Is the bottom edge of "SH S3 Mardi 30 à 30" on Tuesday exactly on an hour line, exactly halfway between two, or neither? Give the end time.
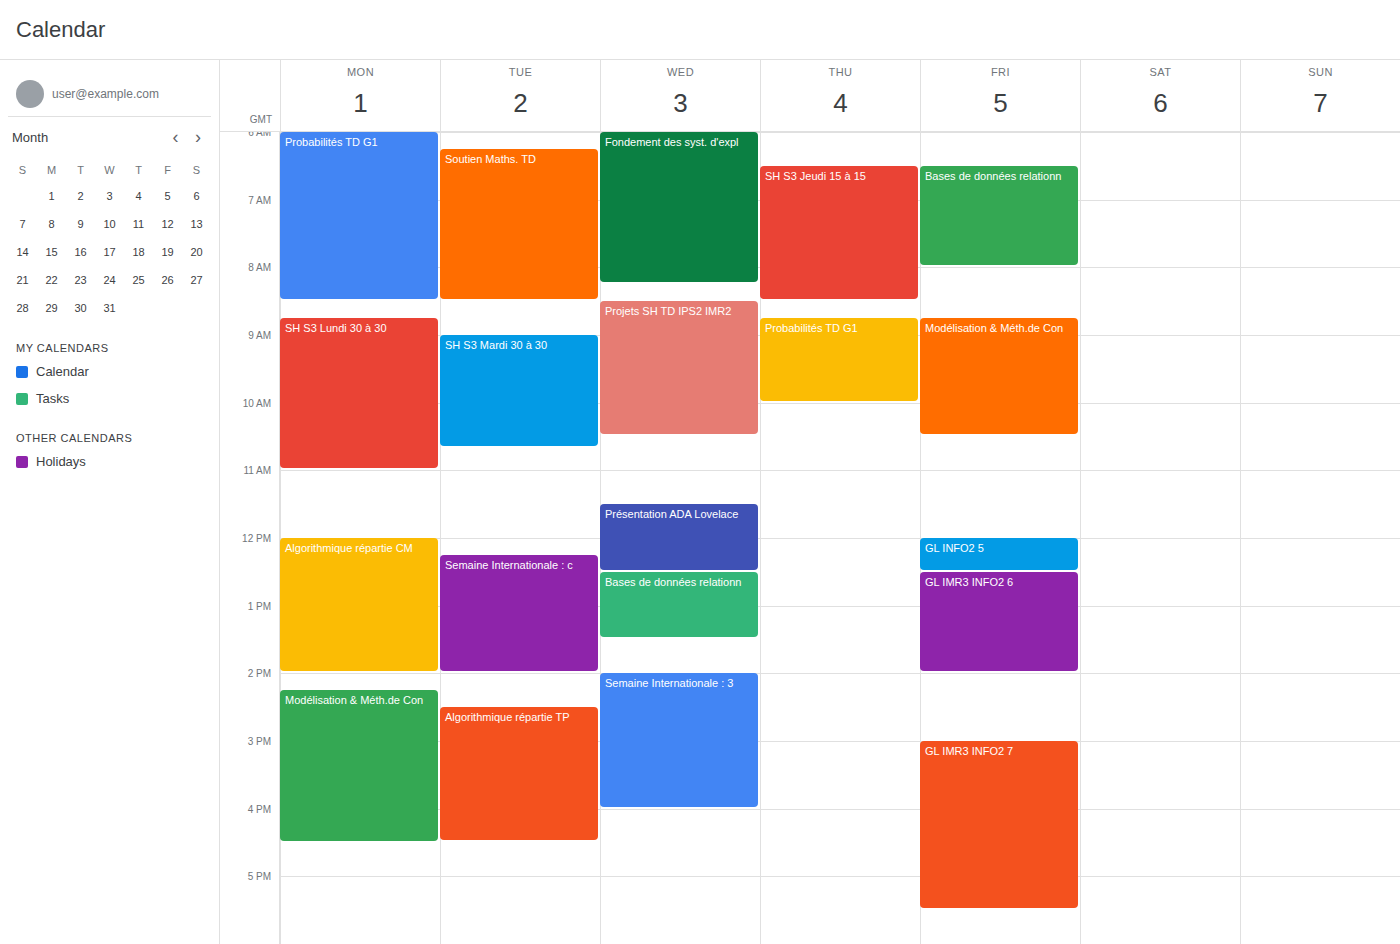
10:40 AM -- neither: 40 minutes below the 10 AM line and 20 minutes above the 11 AM line.